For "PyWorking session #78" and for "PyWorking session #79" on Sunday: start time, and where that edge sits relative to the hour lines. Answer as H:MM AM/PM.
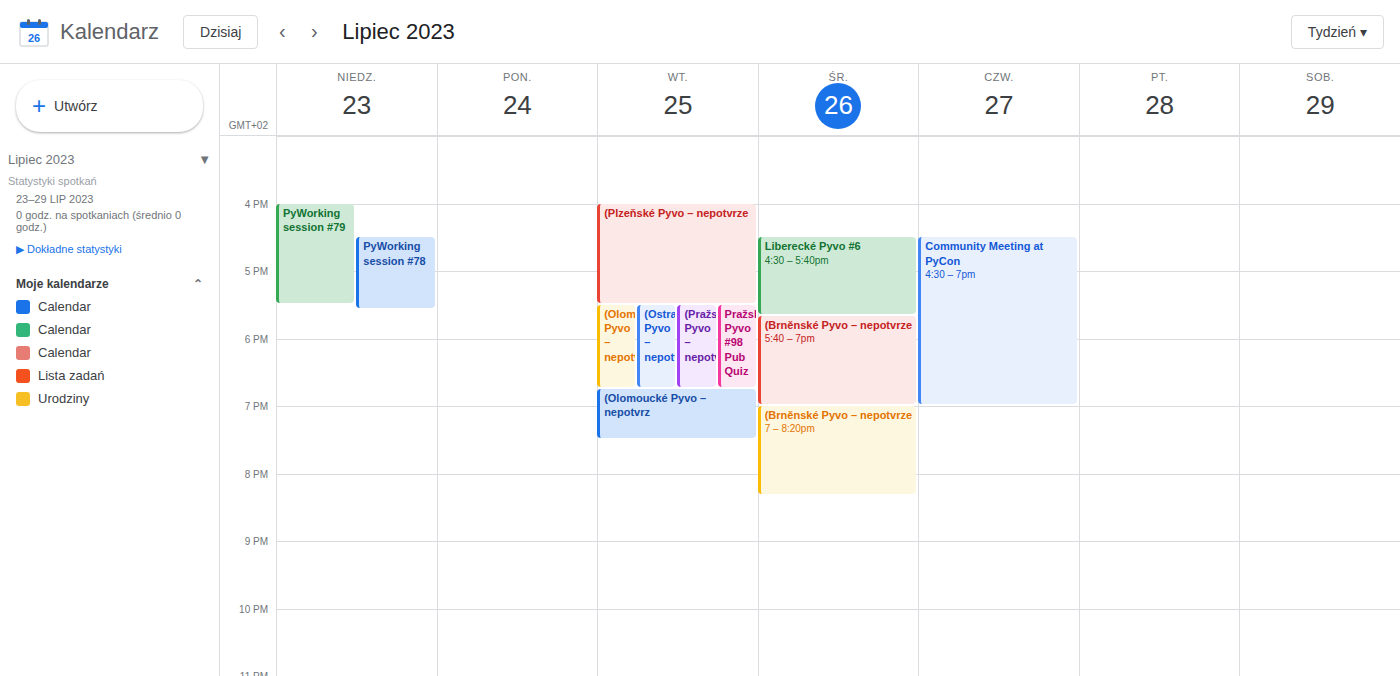
"PyWorking session #78": 4:30 PM, halfway between the 4 PM and 5 PM lines. "PyWorking session #79": 4:00 PM, exactly on the 4 PM line.